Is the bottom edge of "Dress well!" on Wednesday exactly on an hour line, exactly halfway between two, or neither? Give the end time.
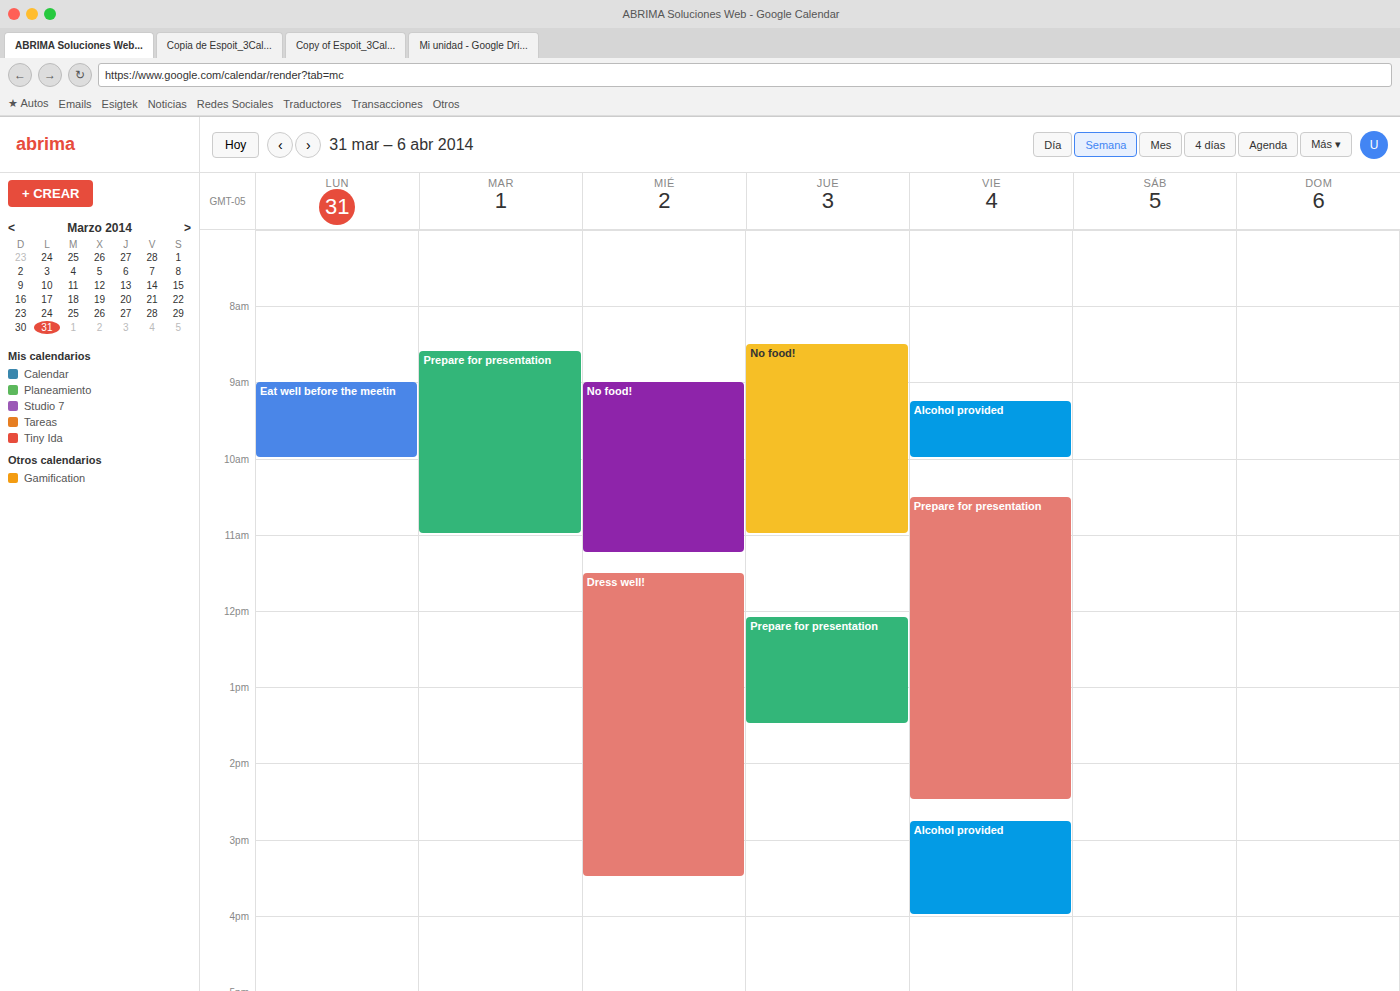
3:30 PM -- halfway between the 3 PM and 4 PM lines.